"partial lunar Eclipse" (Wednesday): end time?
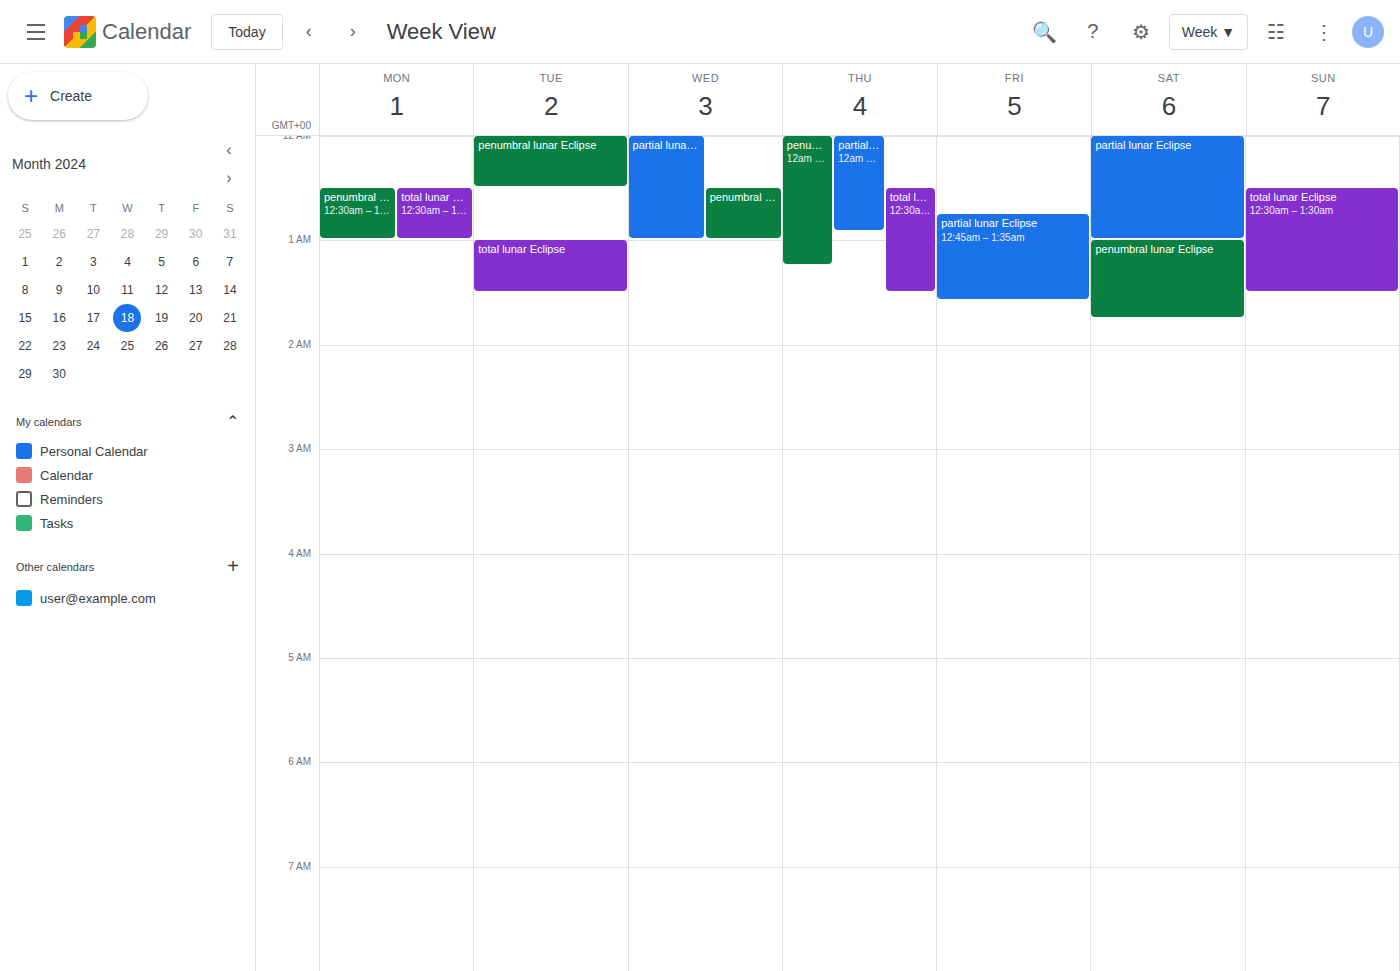
1:00 AM